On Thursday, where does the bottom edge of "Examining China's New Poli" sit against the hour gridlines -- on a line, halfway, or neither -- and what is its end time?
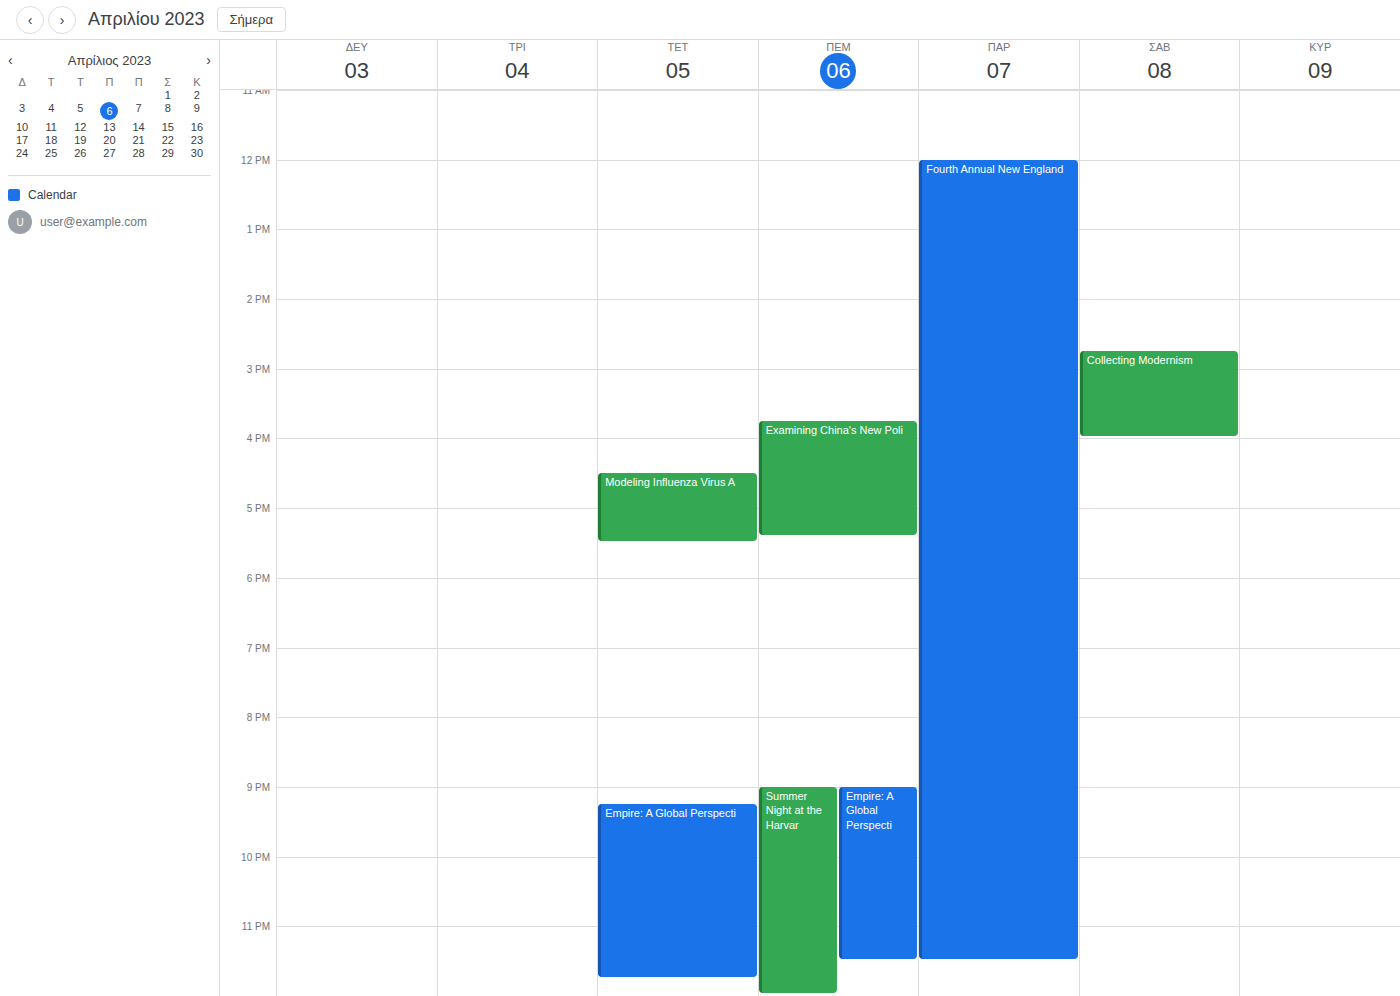
5:25 PM -- neither: 25 minutes below the 5 PM line and 35 minutes above the 6 PM line.